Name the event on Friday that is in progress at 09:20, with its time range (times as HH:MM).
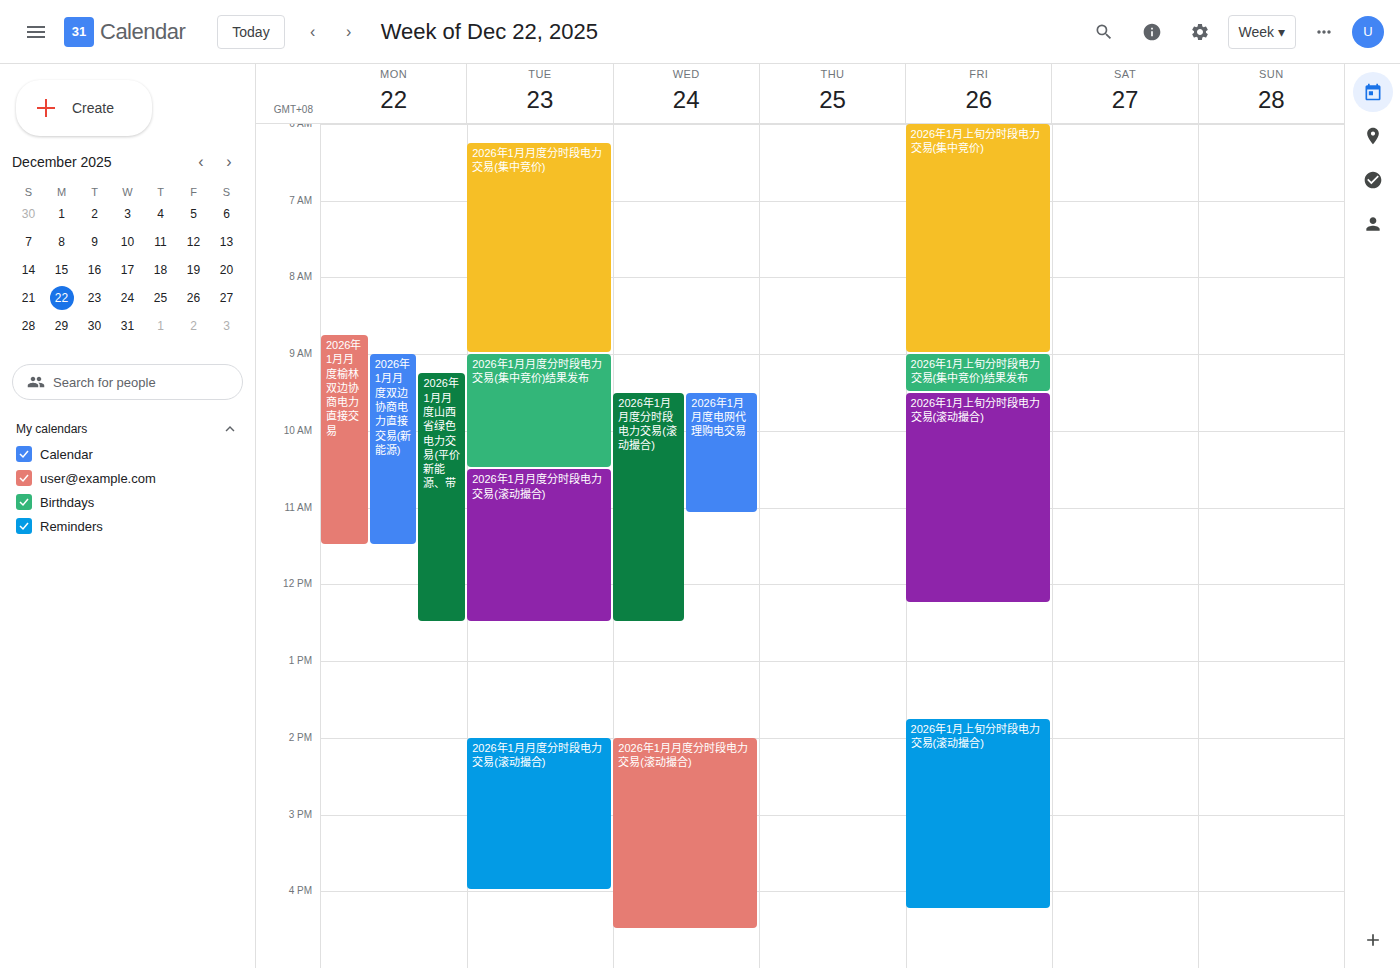
"2026年1月上旬分时段电力交易(集中竞价)结果发布", 09:00 to 09:30